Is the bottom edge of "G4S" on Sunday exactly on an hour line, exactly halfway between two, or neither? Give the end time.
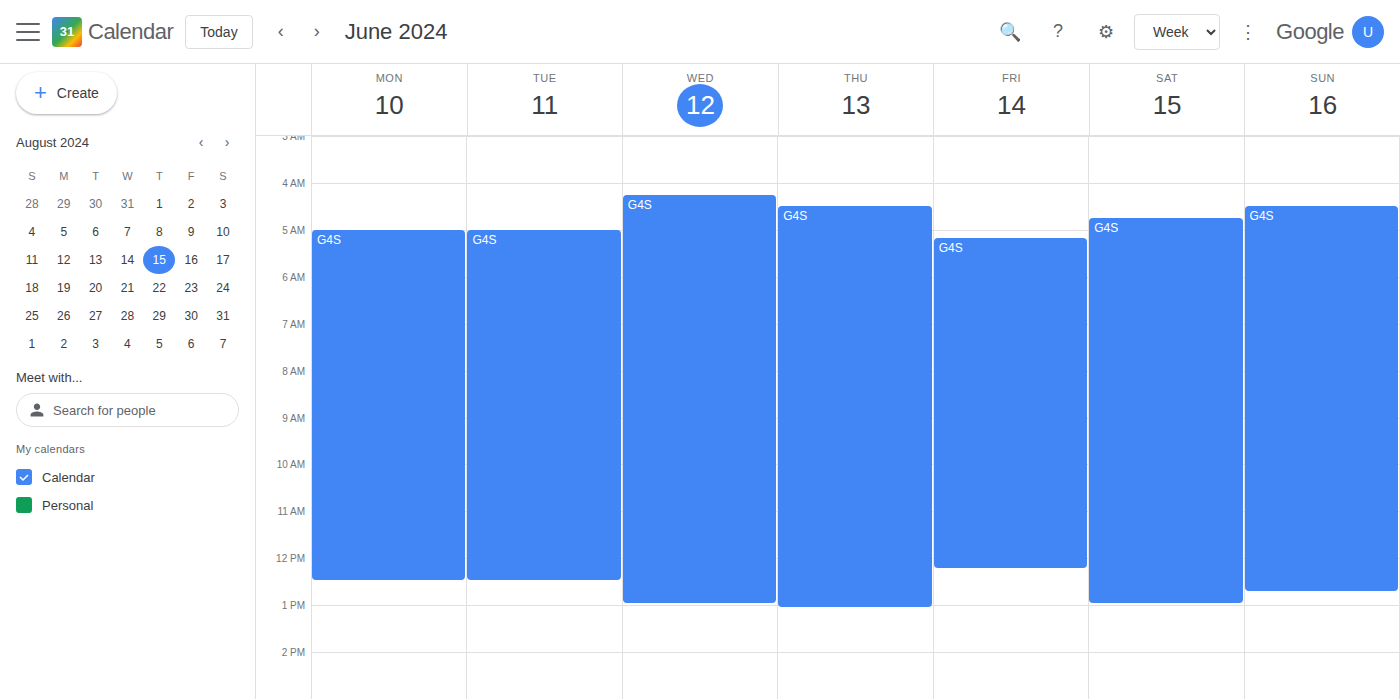
12:45 -- neither: three quarters of the way from the 12:00 line to the 13:00 line.